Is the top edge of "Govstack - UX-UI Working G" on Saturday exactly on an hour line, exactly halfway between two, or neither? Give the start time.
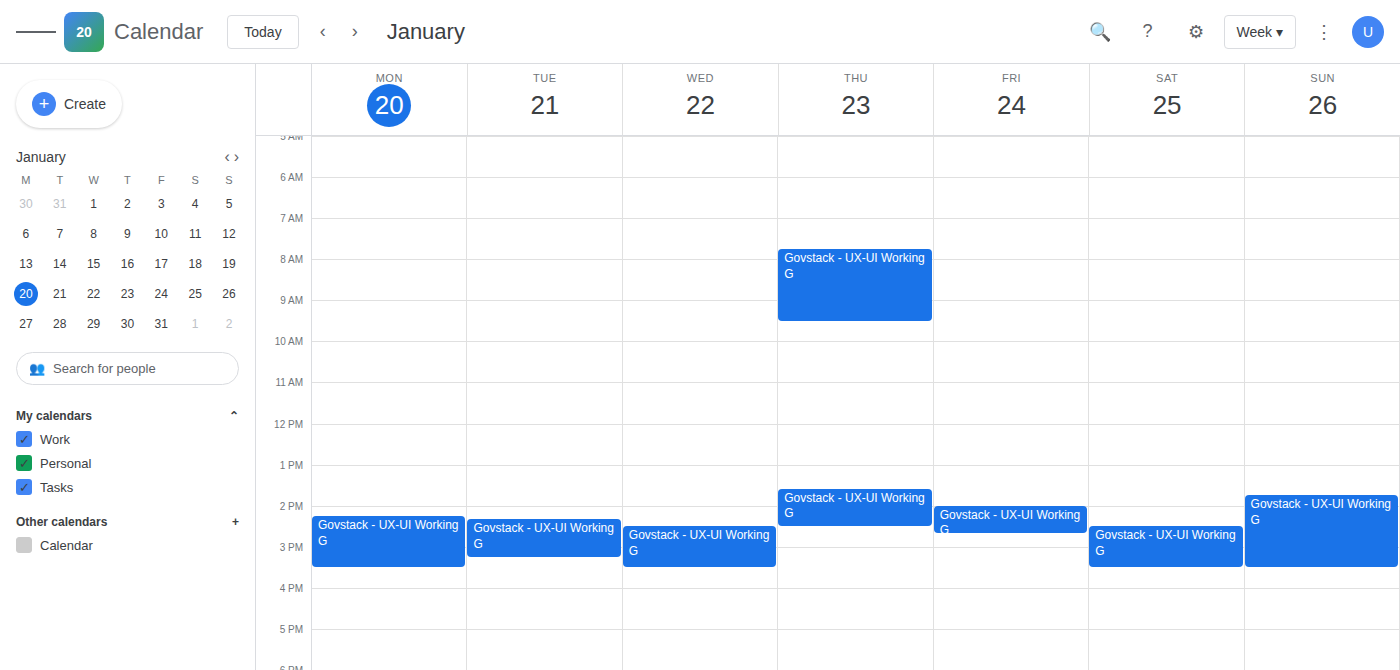
2:30 PM -- halfway between the 2 PM and 3 PM lines.